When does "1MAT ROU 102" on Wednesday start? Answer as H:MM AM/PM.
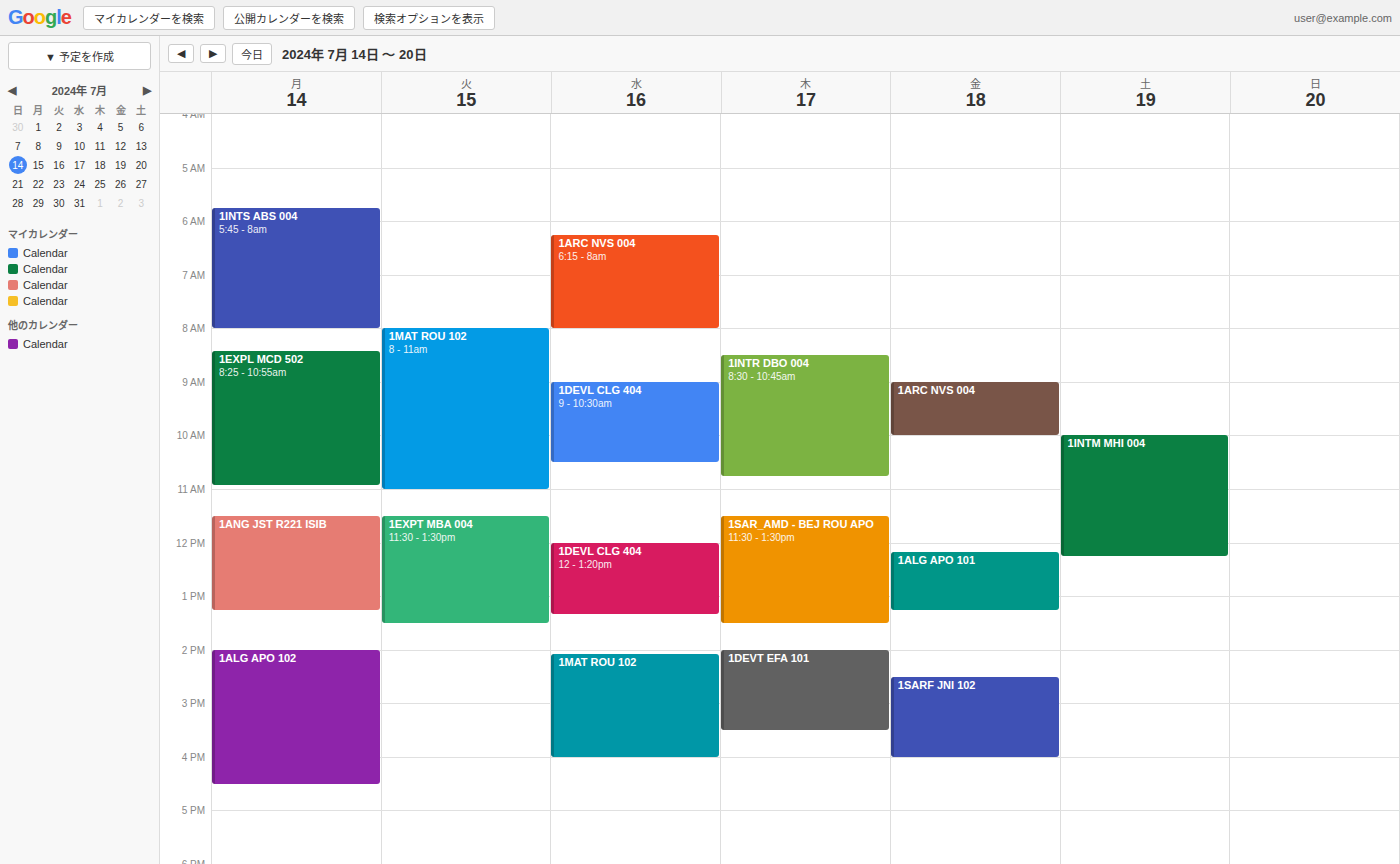
2:05 PM